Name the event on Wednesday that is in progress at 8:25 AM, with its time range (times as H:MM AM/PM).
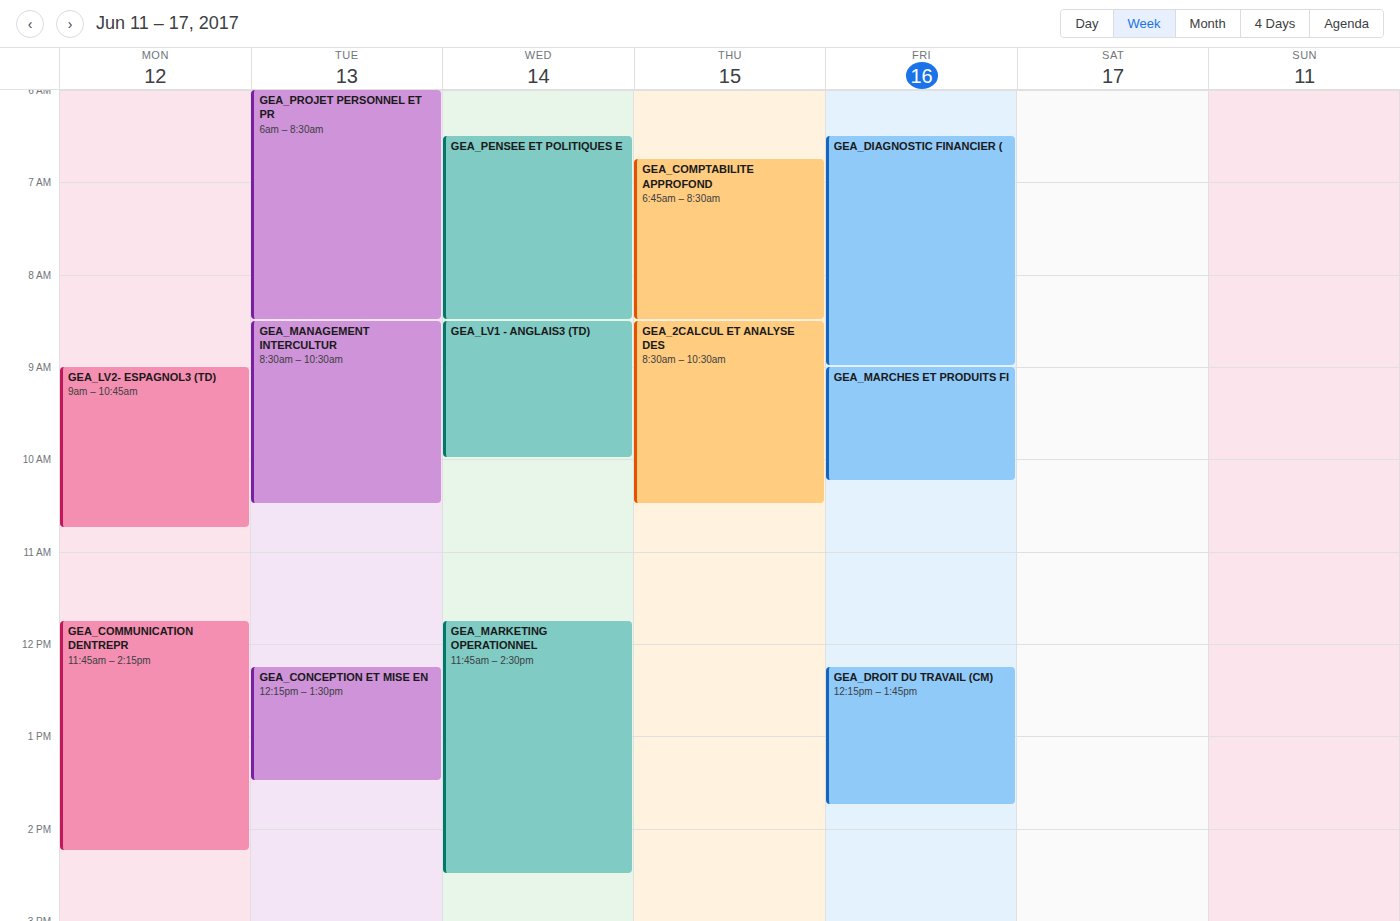
"GEA_PENSEE ET POLITIQUES E", 6:30 AM to 8:30 AM